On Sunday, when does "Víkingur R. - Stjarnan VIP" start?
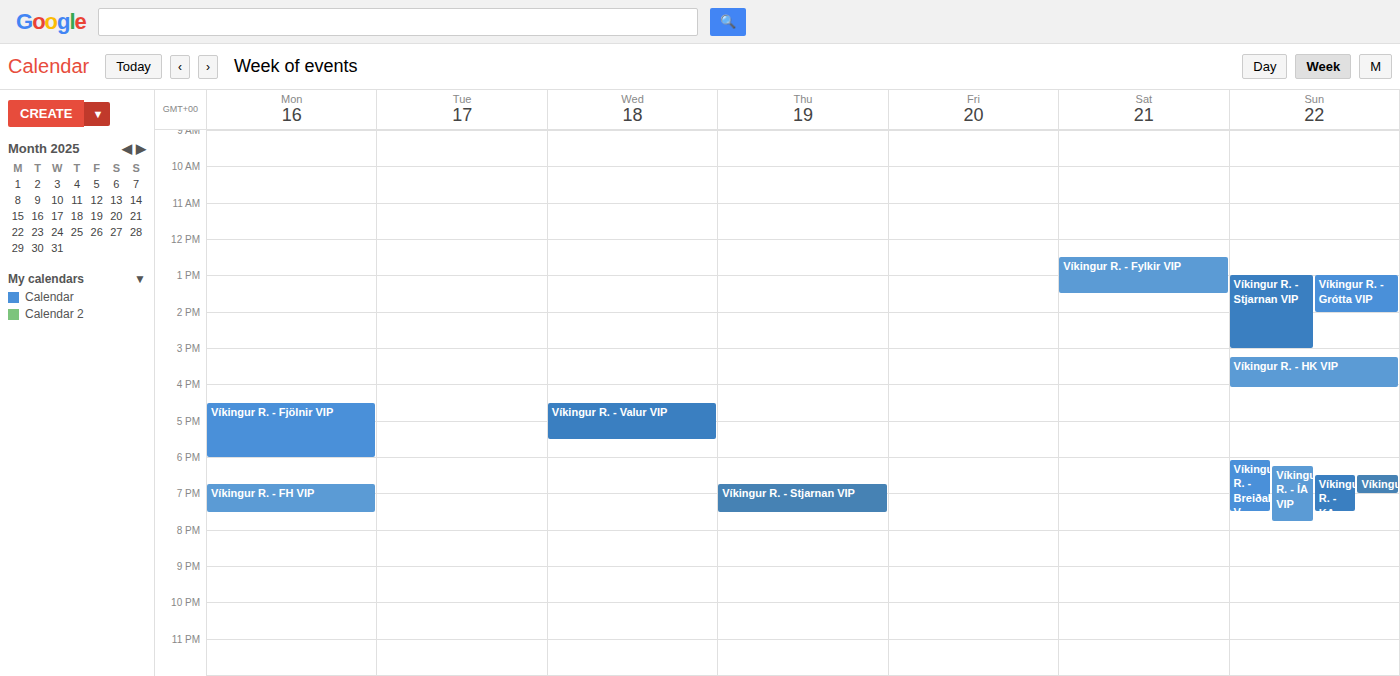
1:00 PM